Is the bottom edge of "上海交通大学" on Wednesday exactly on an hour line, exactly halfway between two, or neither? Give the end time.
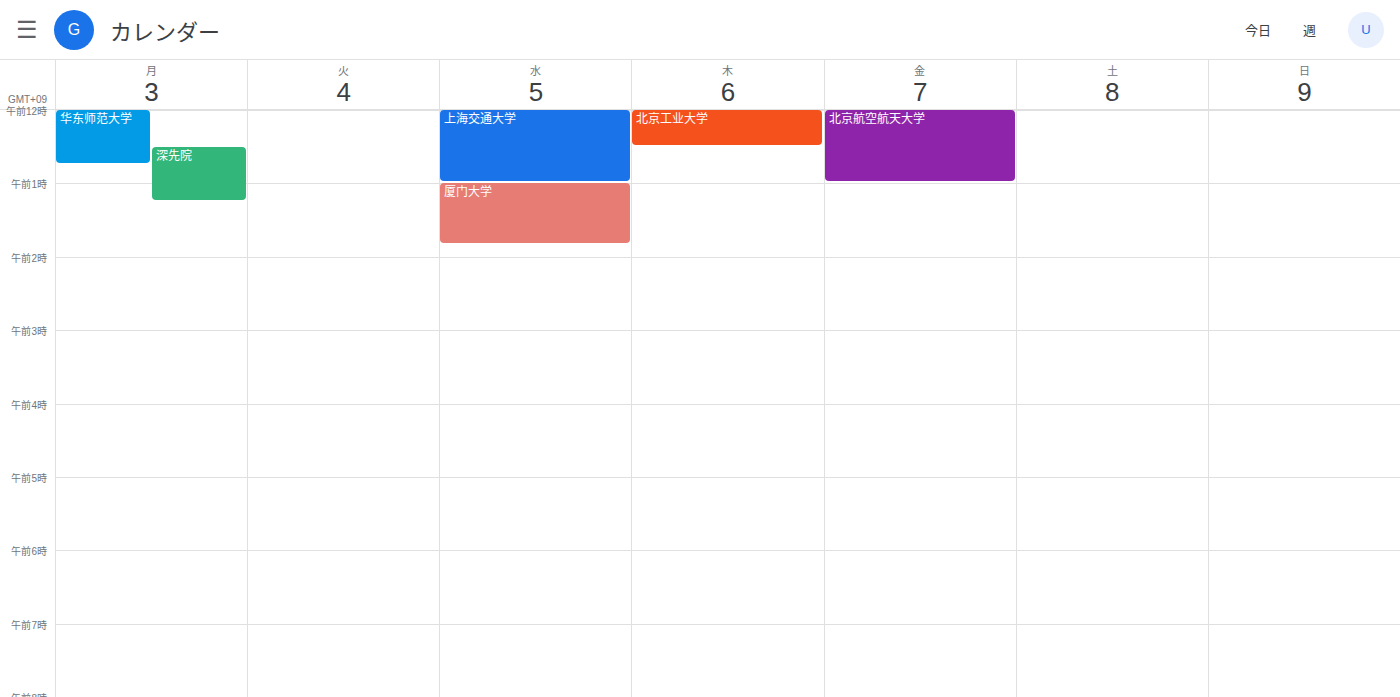
1:00 AM -- exactly on the 1 AM line.